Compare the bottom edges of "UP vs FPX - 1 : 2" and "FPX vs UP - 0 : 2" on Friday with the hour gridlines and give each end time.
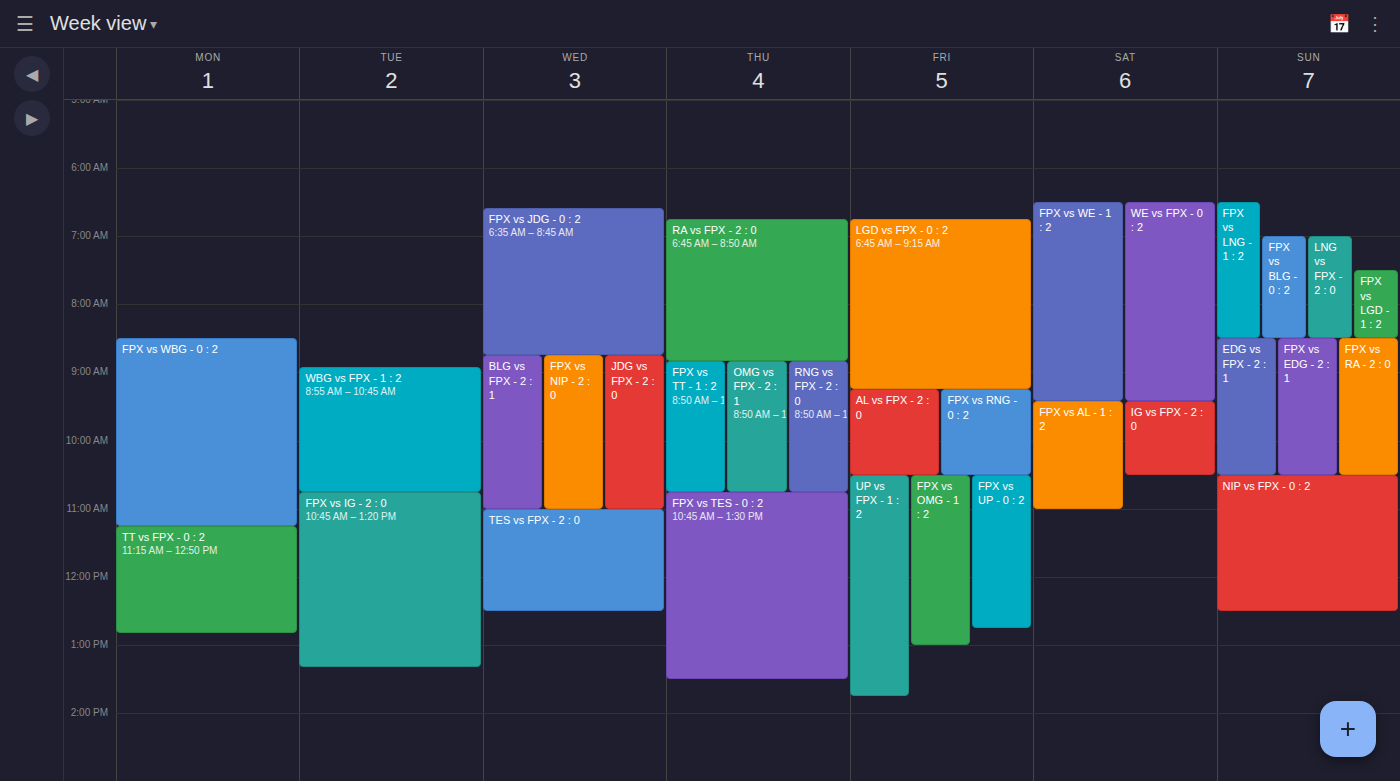
"UP vs FPX - 1 : 2": 1:45 PM, neither: three quarters of the way from the 1 PM line to the 2 PM line. "FPX vs UP - 0 : 2": 12:45 PM, neither: three quarters of the way from the 12 PM line to the 1 PM line.